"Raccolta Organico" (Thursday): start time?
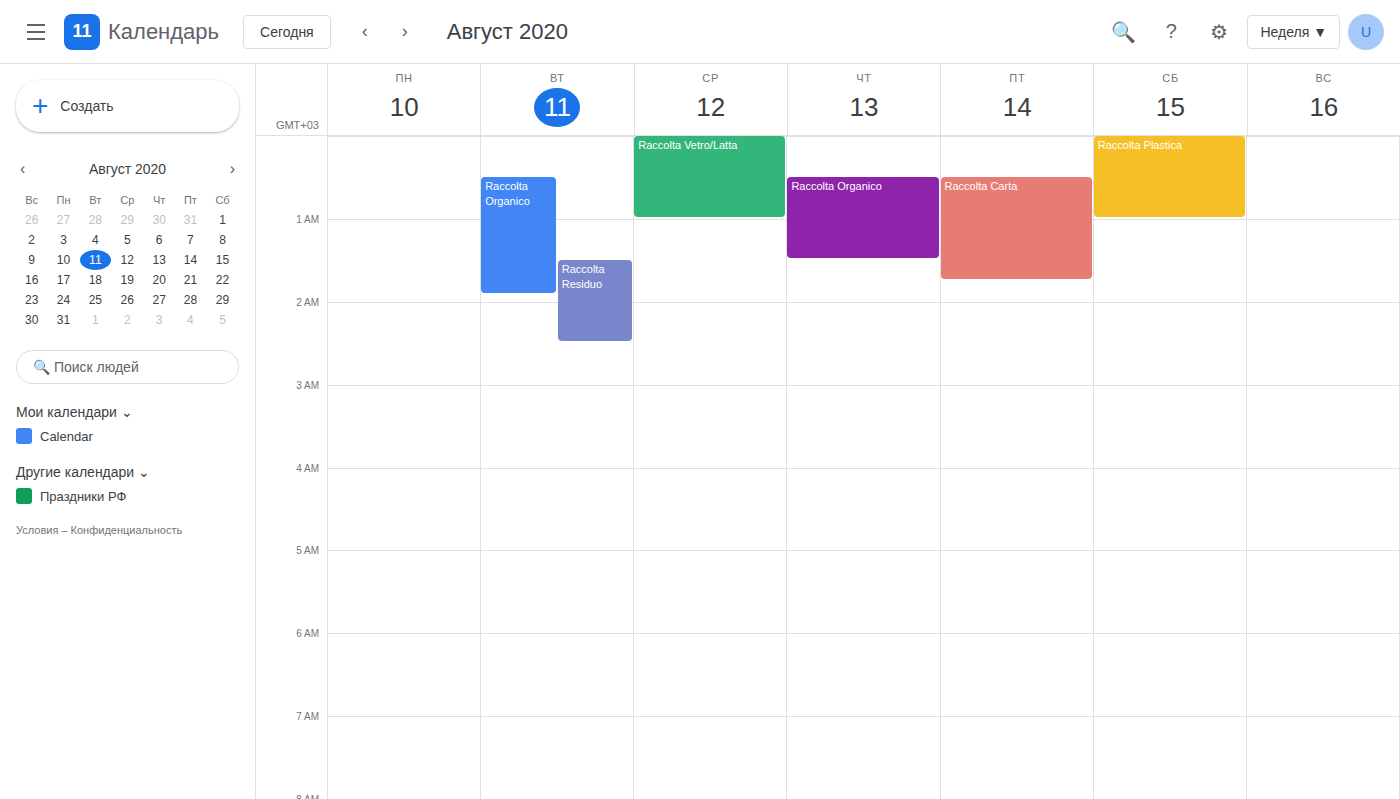
12:30 AM